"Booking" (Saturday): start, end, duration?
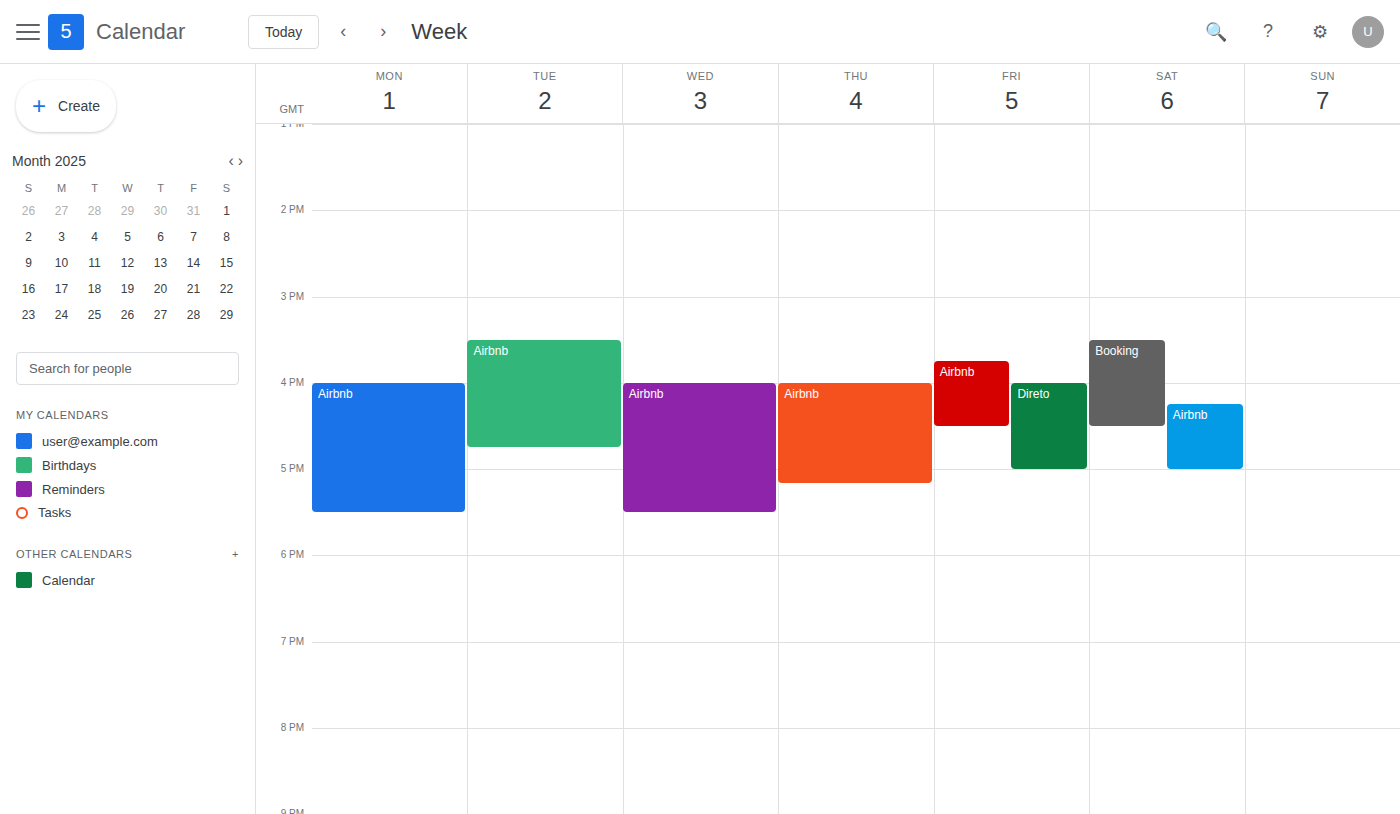
3:30 PM to 4:30 PM, 1 hour